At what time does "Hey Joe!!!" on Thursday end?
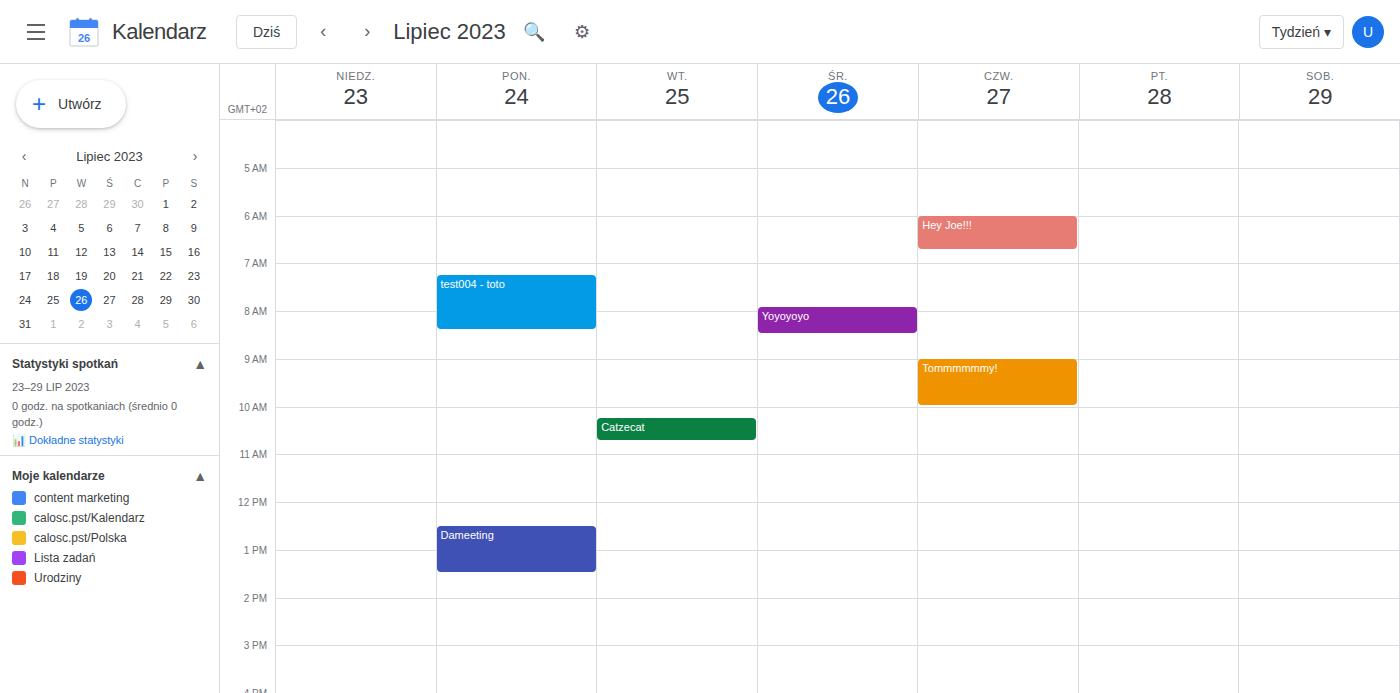
6:45 AM